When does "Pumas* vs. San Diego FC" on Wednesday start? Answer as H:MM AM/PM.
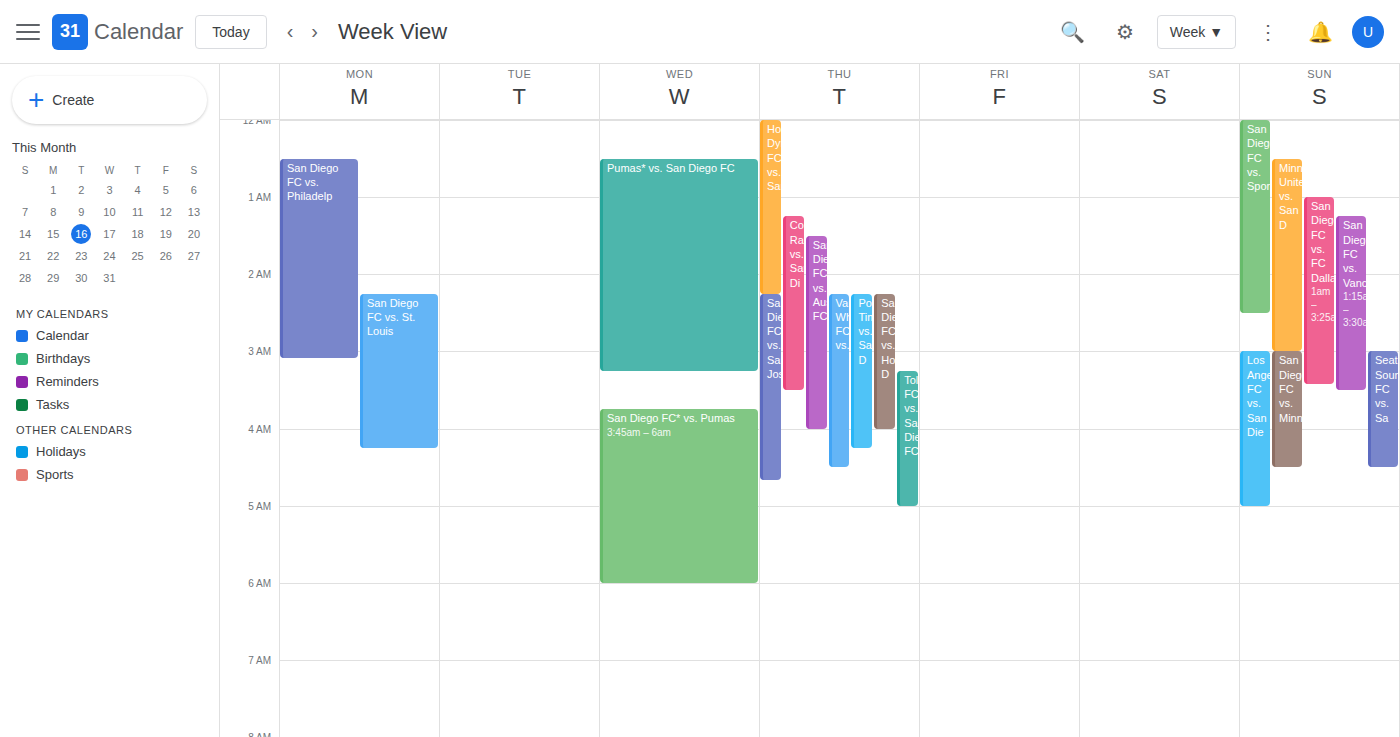
12:30 AM